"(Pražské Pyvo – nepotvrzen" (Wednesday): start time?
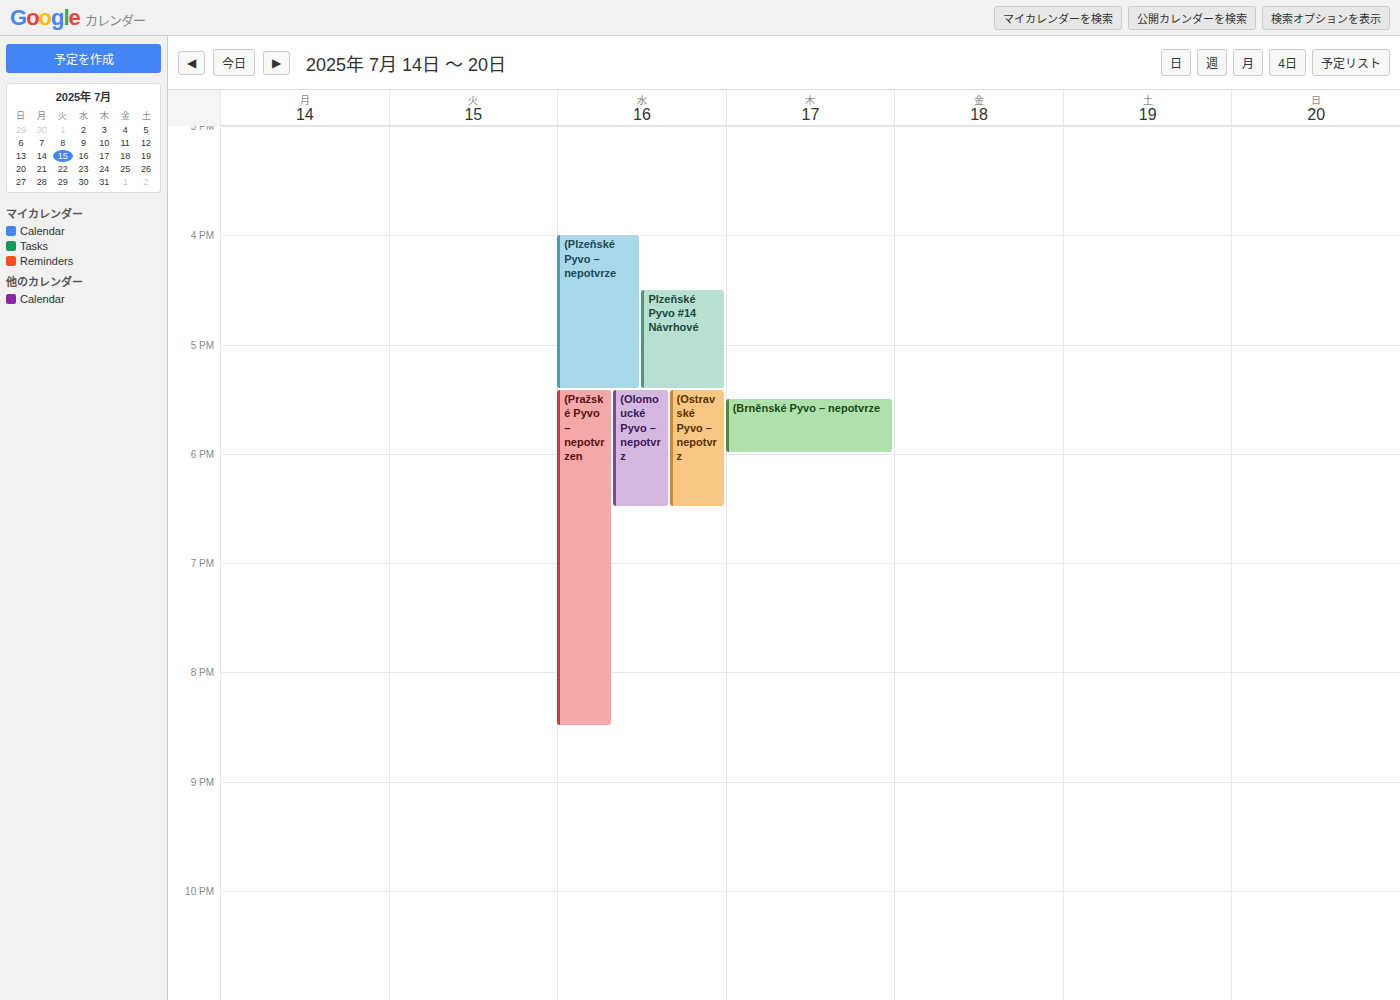
5:25 PM